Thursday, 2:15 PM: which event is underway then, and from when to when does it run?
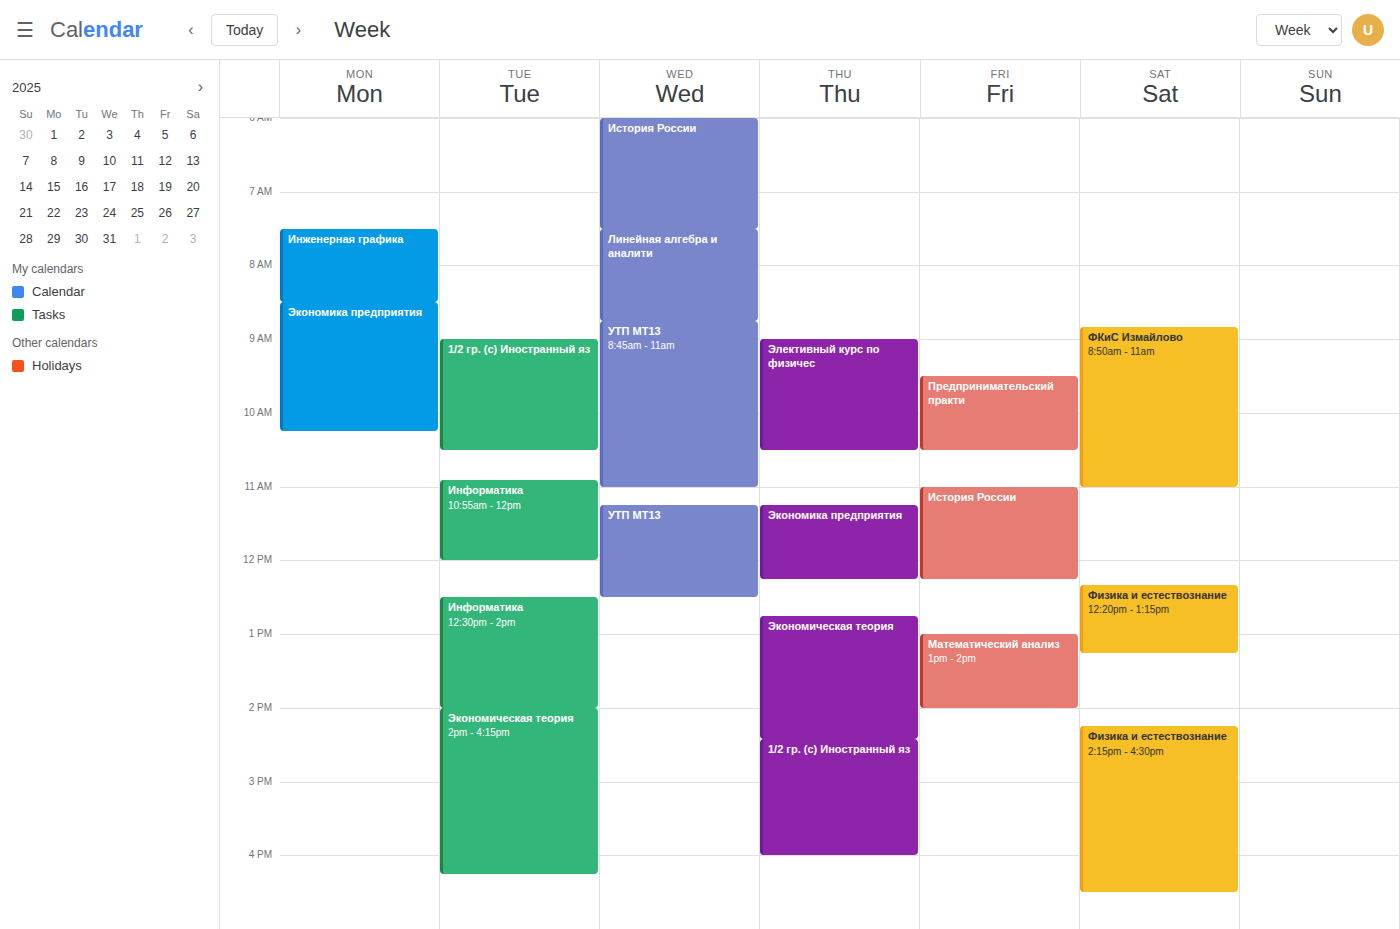
"Экономическая теория", 12:45 PM to 2:25 PM